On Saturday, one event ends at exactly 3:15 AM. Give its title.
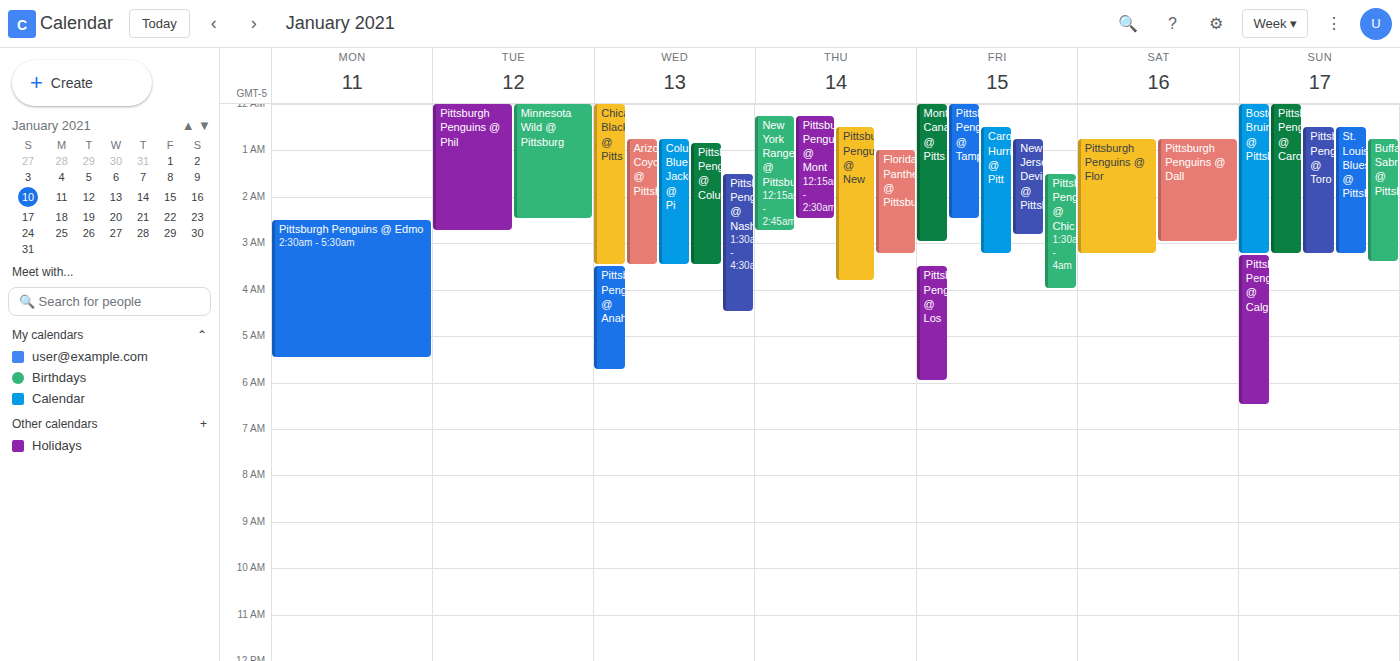
"Pittsburgh Penguins @ Flor"